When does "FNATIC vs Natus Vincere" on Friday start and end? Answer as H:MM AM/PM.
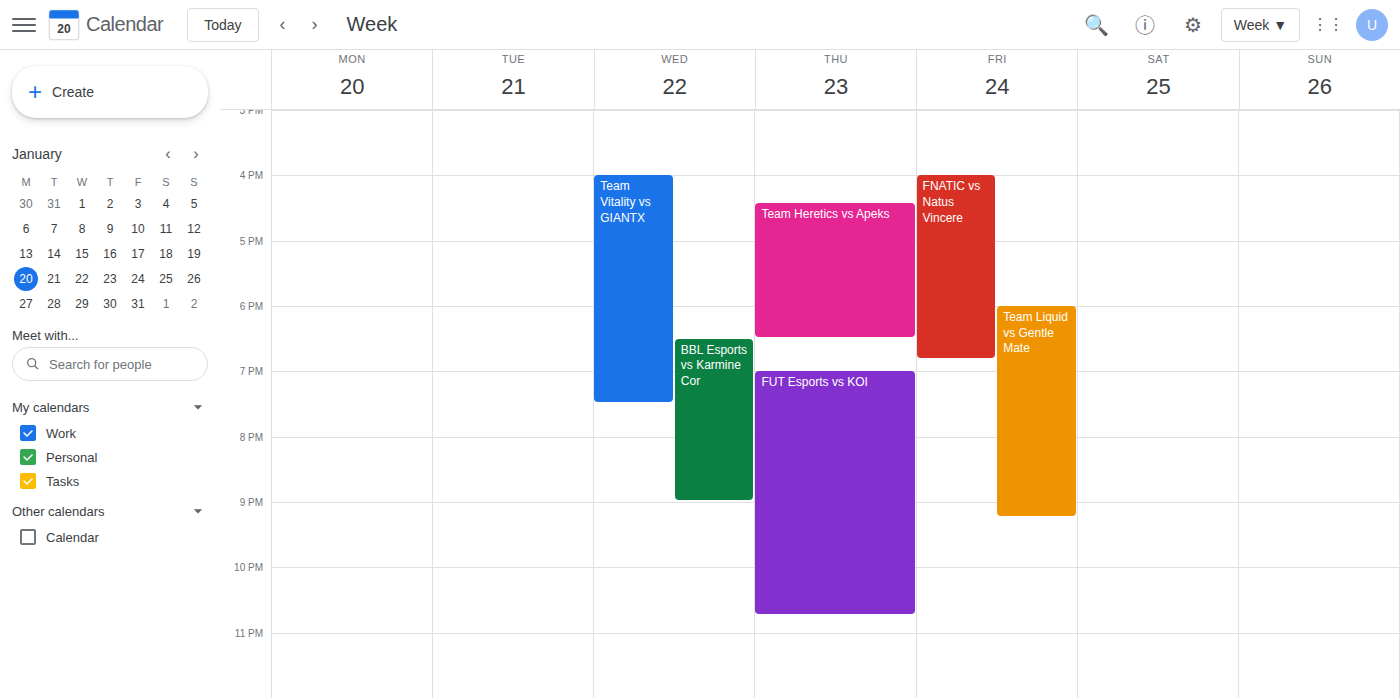
4:00 PM to 6:50 PM